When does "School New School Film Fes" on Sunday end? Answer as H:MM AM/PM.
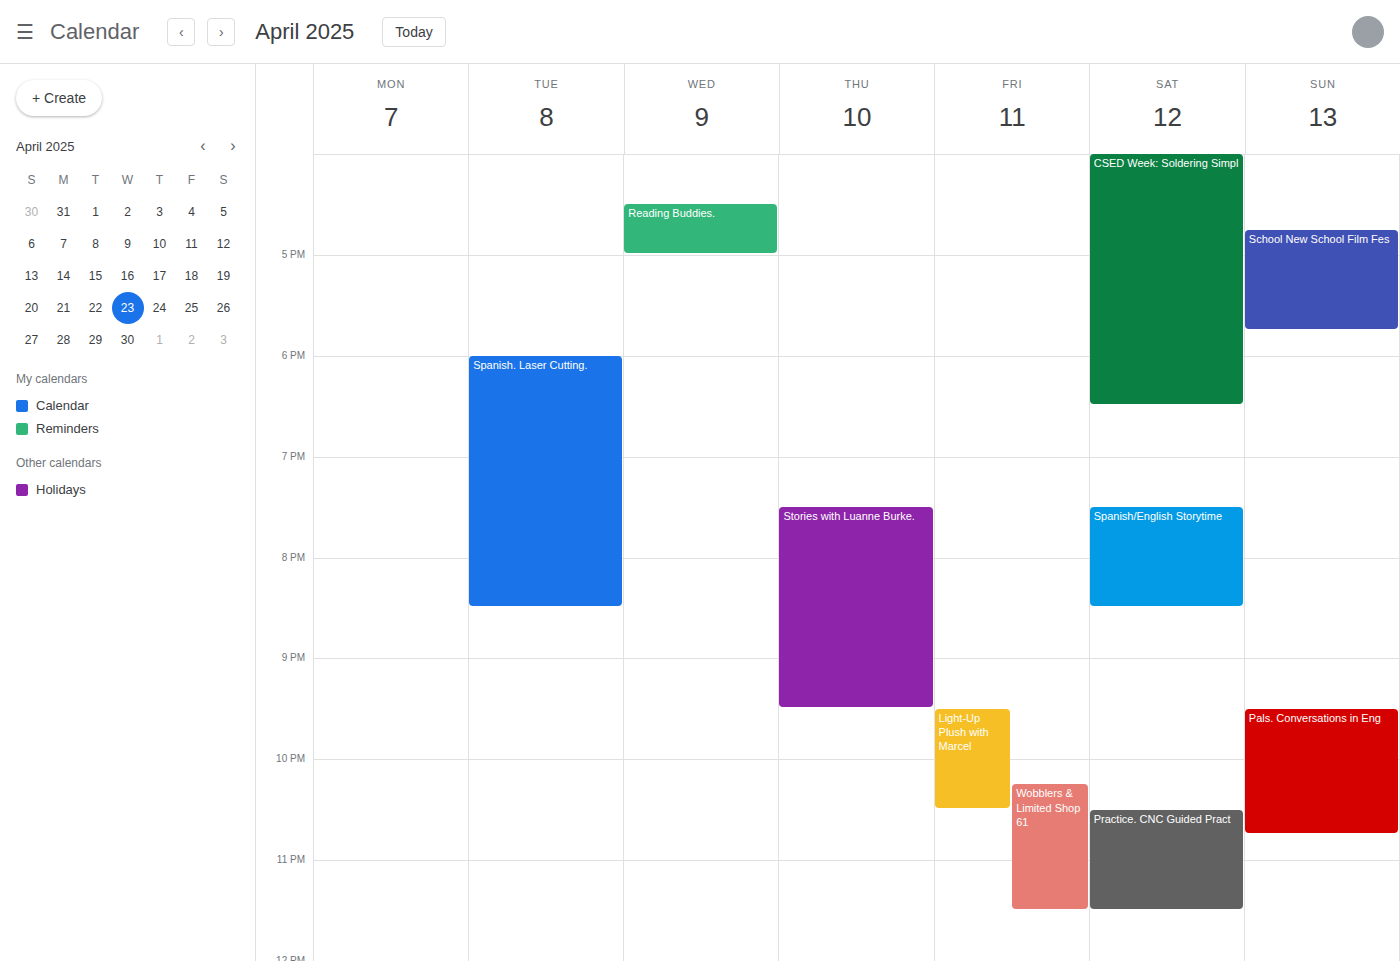
5:45 PM